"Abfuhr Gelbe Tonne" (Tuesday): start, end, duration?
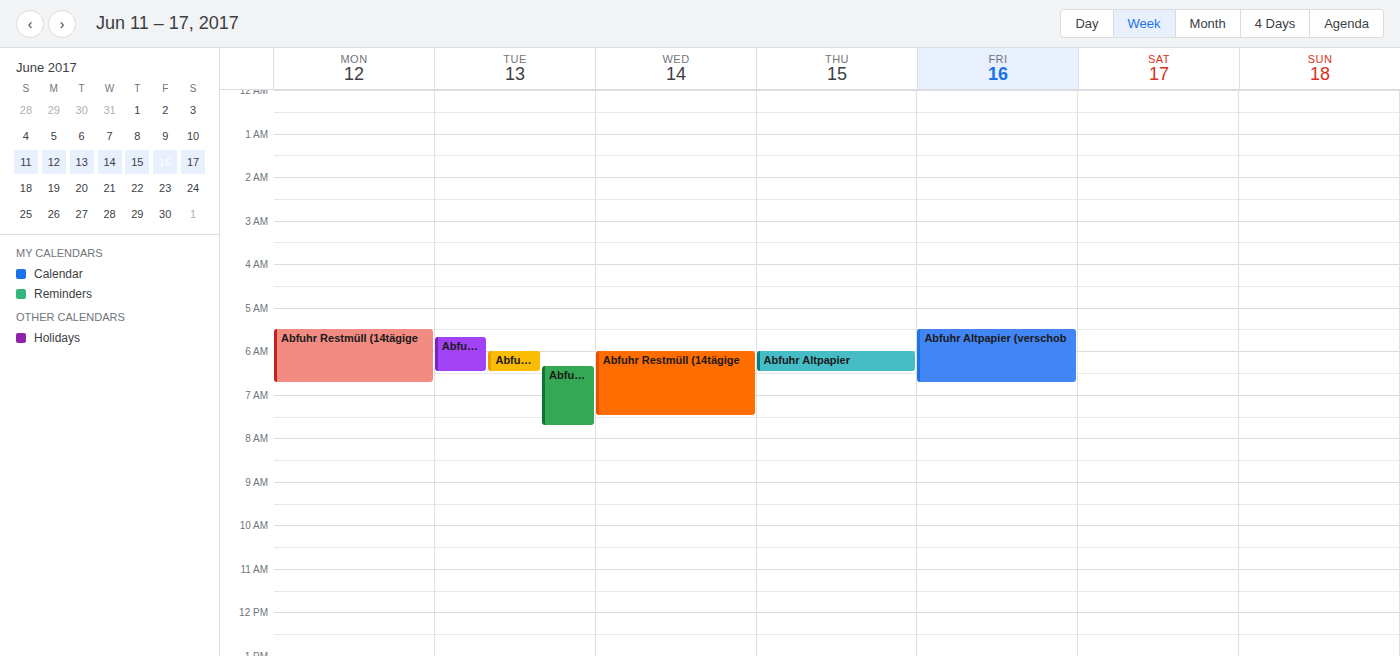
6:00 AM to 6:30 AM, 30 minutes